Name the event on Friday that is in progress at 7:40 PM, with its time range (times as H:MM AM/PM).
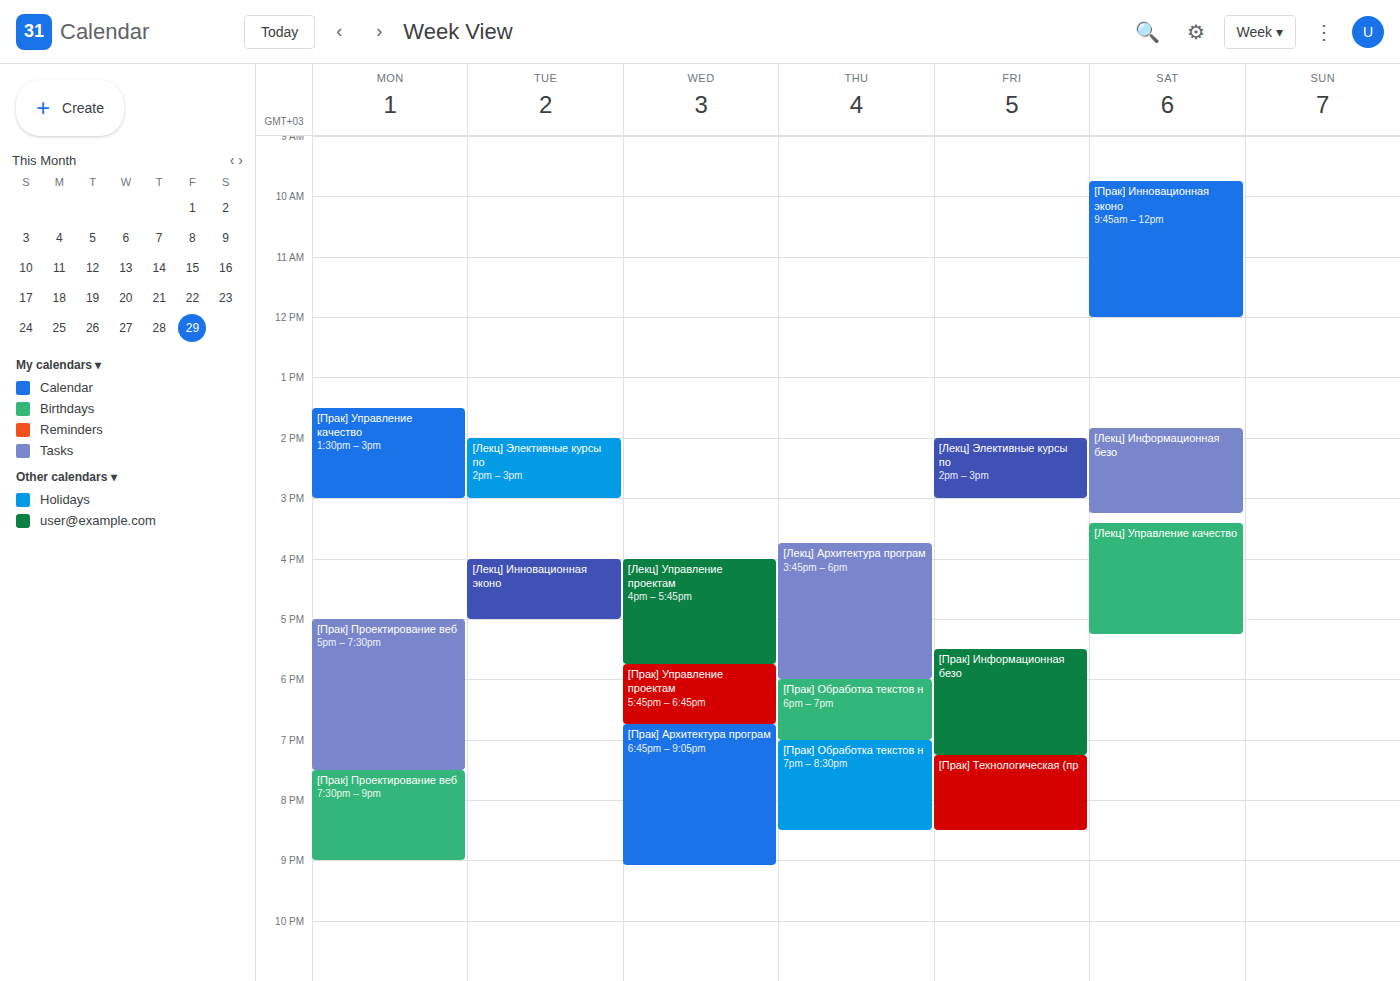
"[Прак] Технологическая (пр", 7:15 PM to 8:30 PM